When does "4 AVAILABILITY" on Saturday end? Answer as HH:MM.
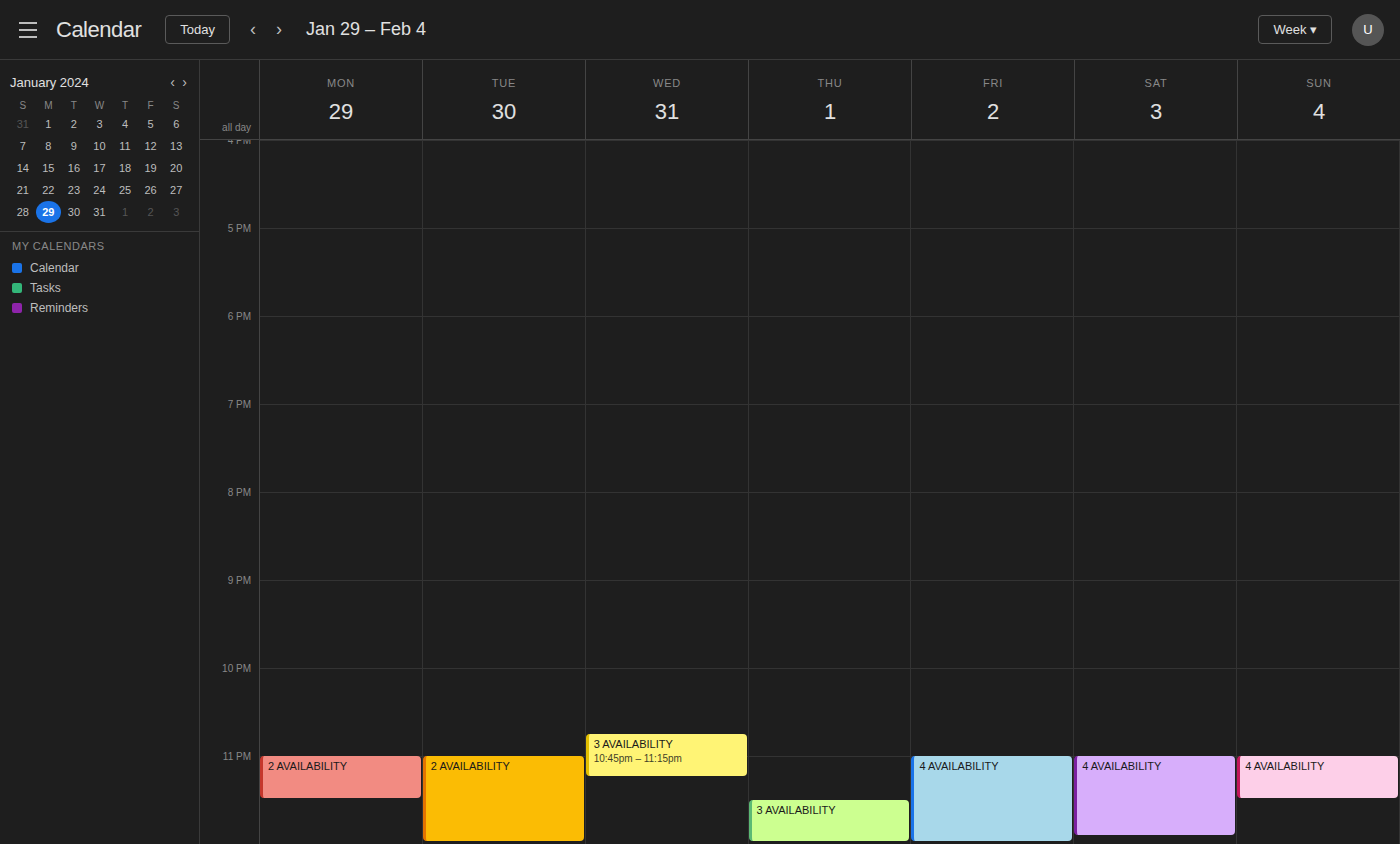
23:55